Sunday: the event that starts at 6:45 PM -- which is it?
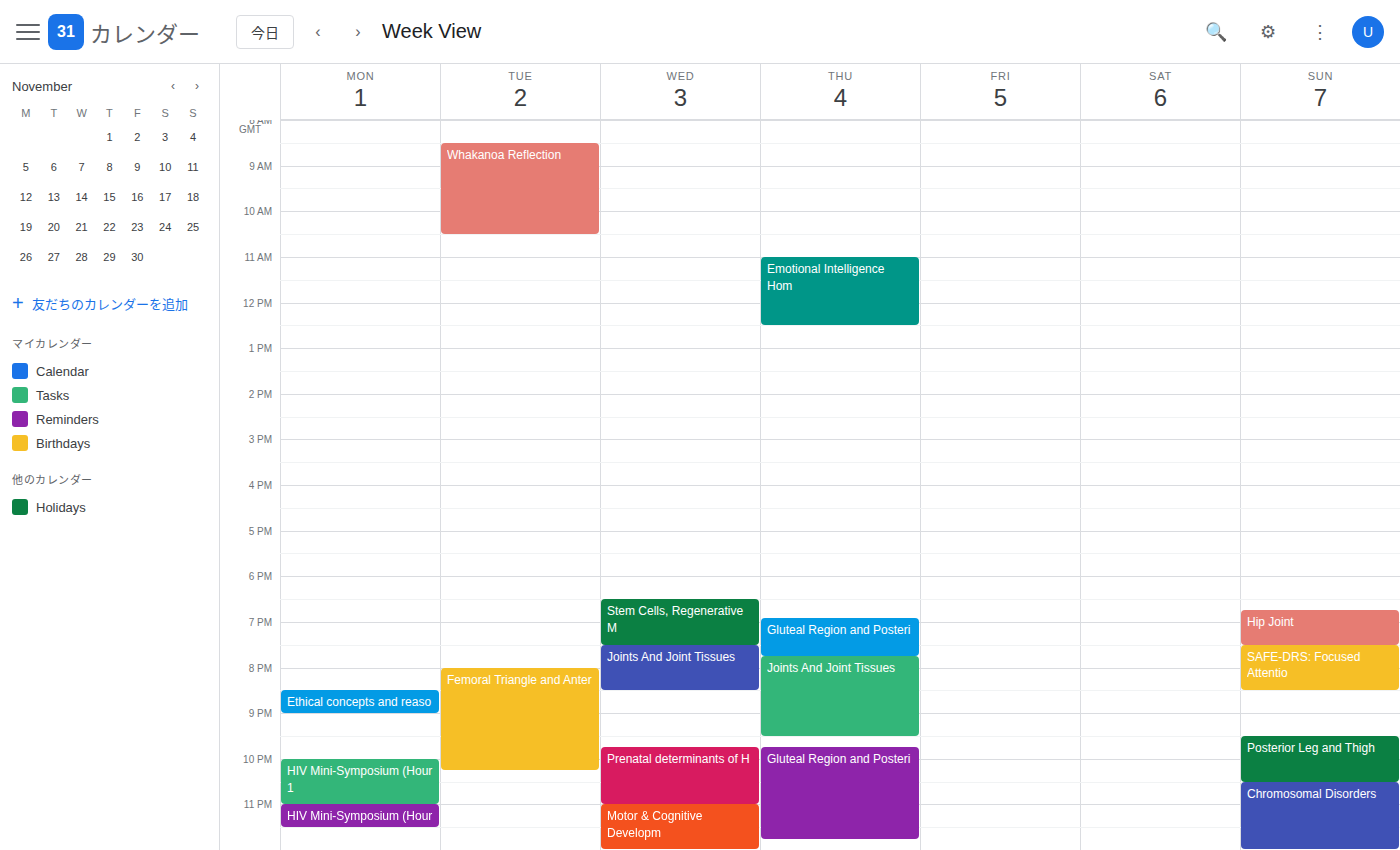
"Hip Joint"